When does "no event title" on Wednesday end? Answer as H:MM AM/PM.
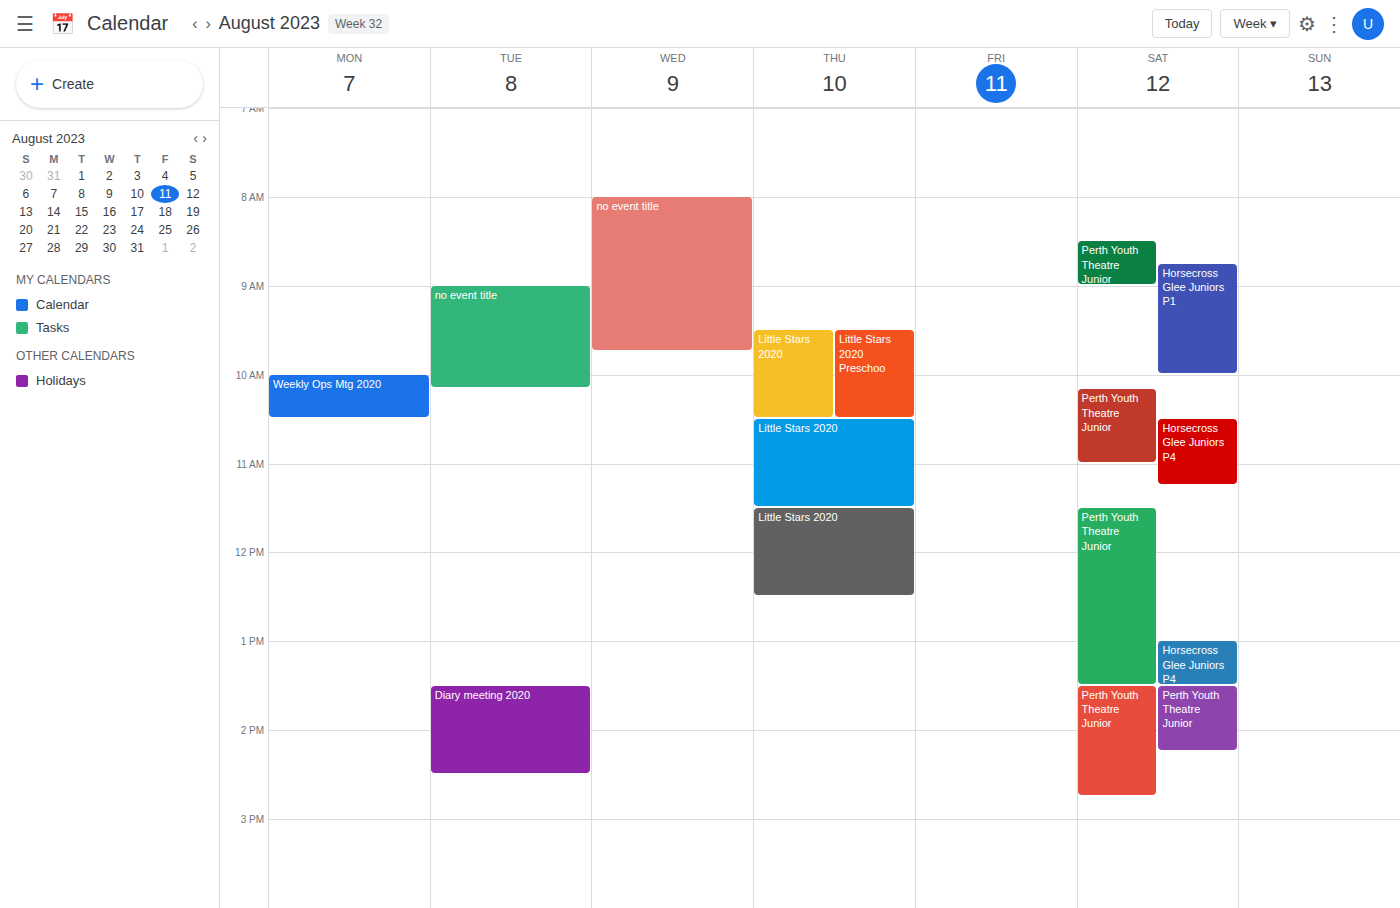
9:45 AM